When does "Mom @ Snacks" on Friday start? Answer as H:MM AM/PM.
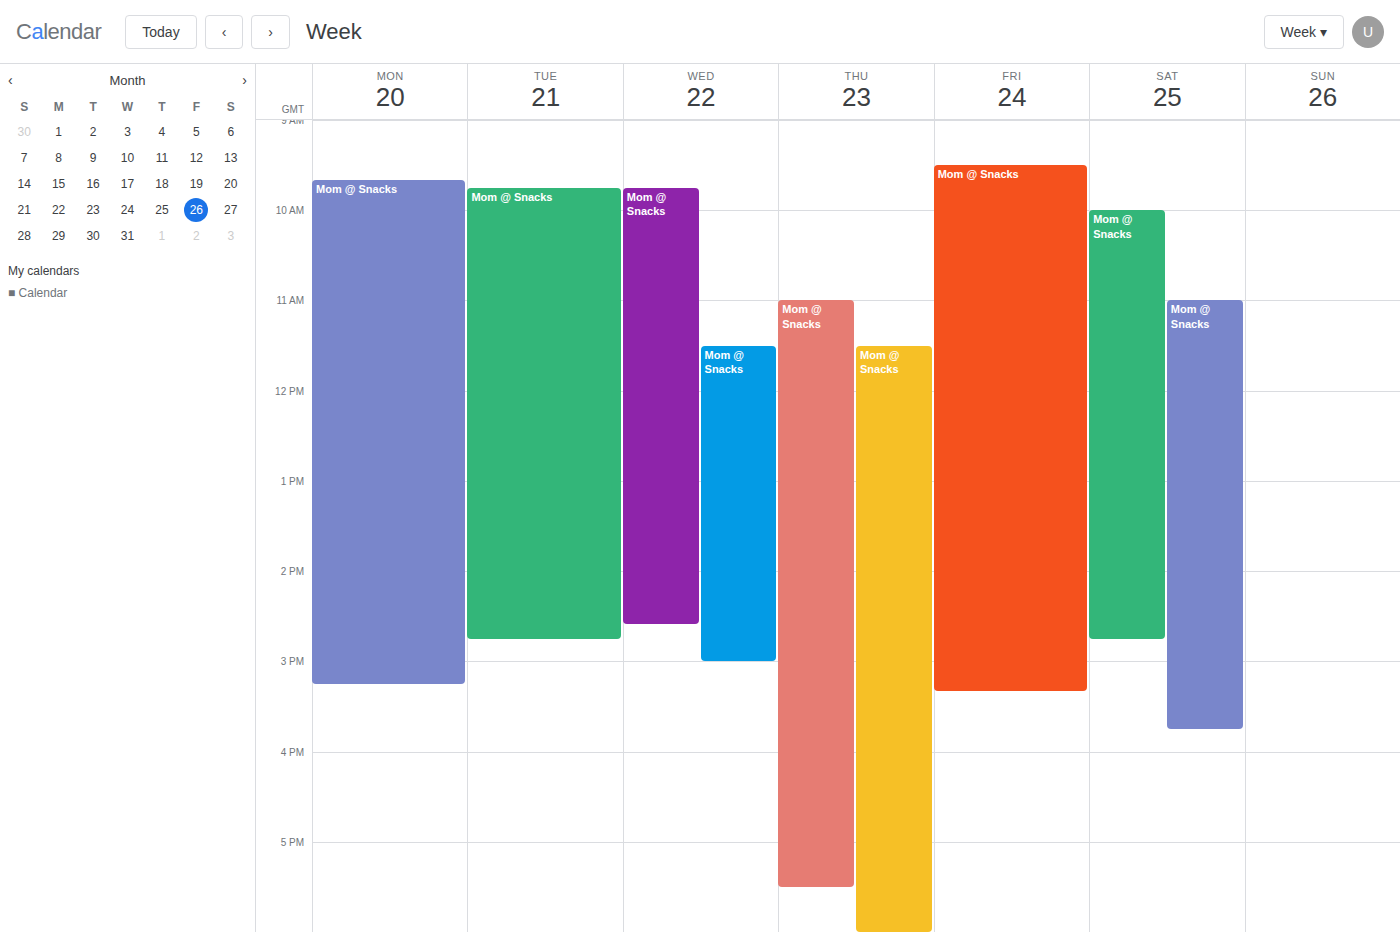
9:30 AM